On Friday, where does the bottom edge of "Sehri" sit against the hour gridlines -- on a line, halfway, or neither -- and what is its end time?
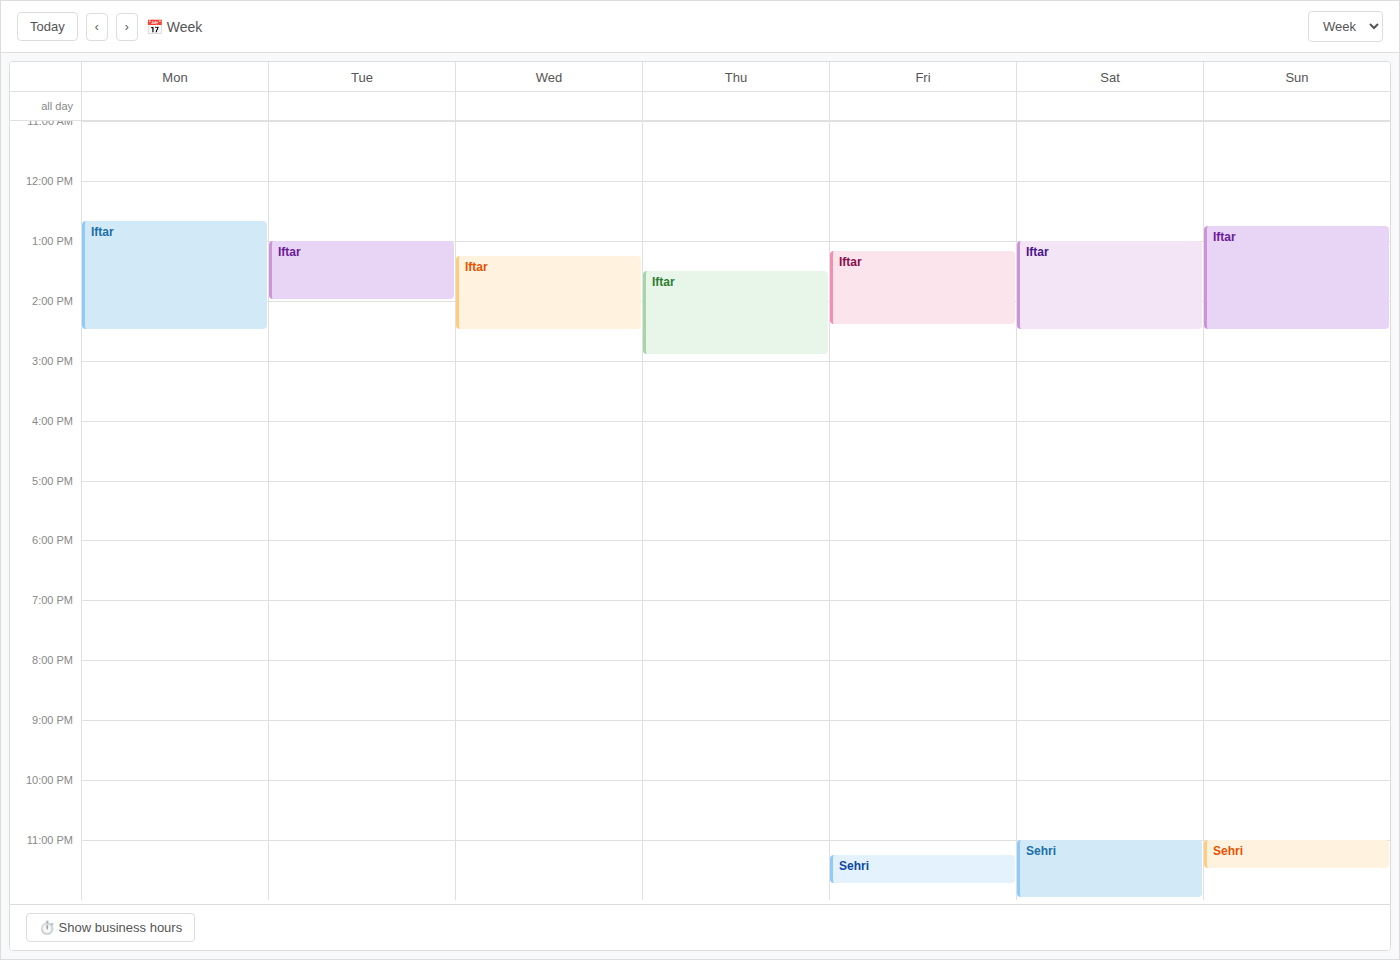
11:45 PM -- neither: three quarters of the way from the 11 PM line to the 12 AM line.